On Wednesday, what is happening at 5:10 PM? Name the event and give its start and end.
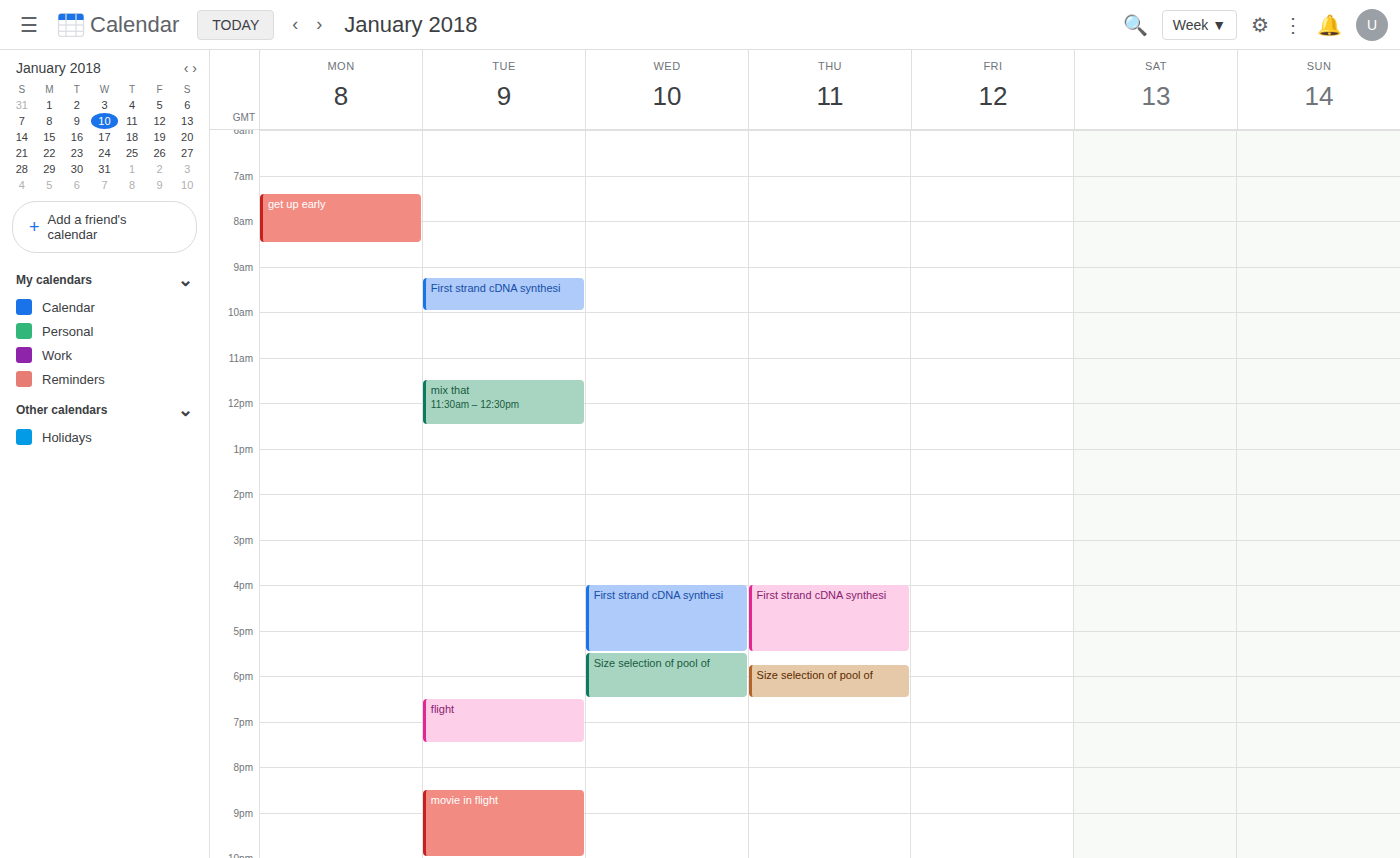
"First strand cDNA synthesi", 4:00 PM to 5:30 PM